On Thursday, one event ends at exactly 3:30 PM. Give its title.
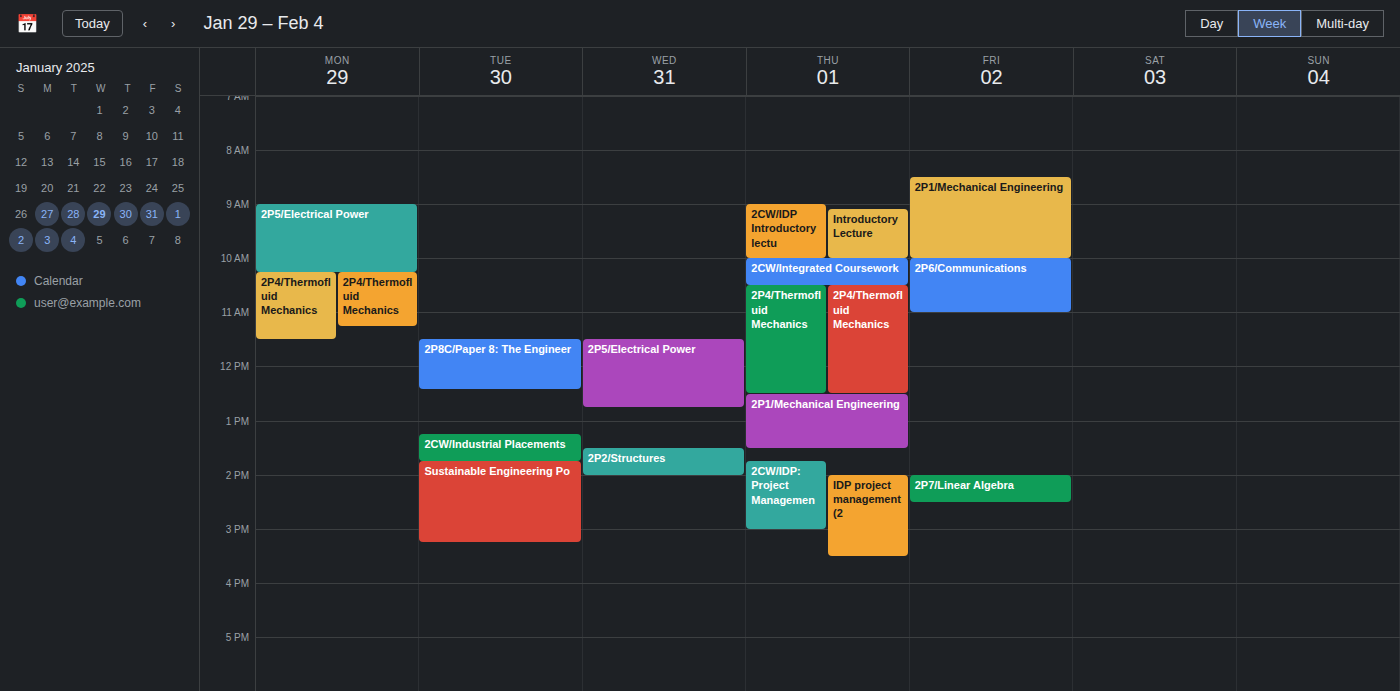
"IDP project management (2"